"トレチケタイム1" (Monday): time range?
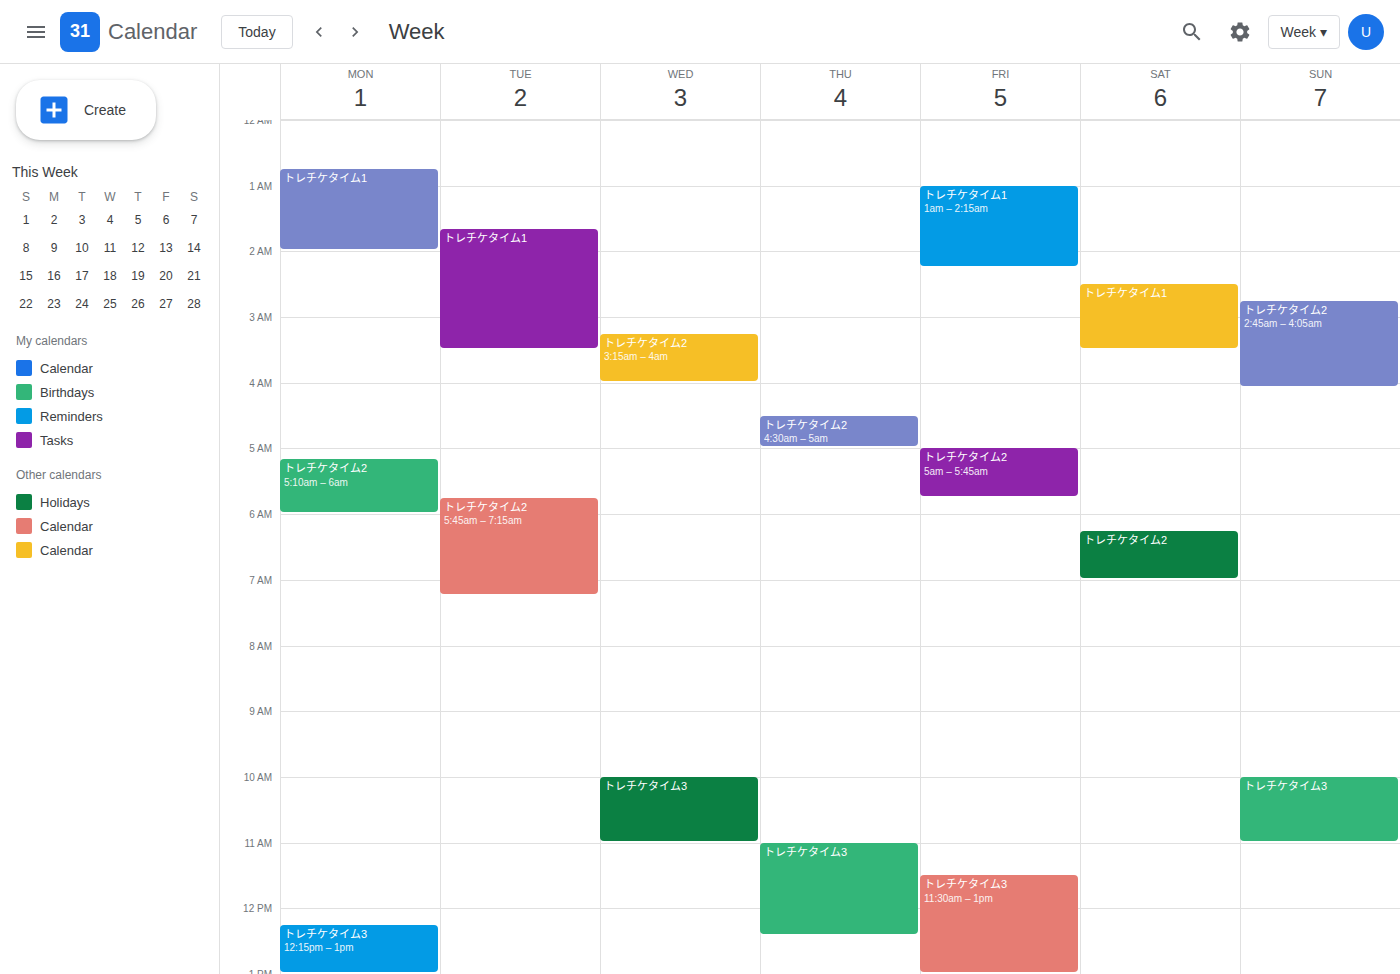
12:45 AM to 2:00 AM